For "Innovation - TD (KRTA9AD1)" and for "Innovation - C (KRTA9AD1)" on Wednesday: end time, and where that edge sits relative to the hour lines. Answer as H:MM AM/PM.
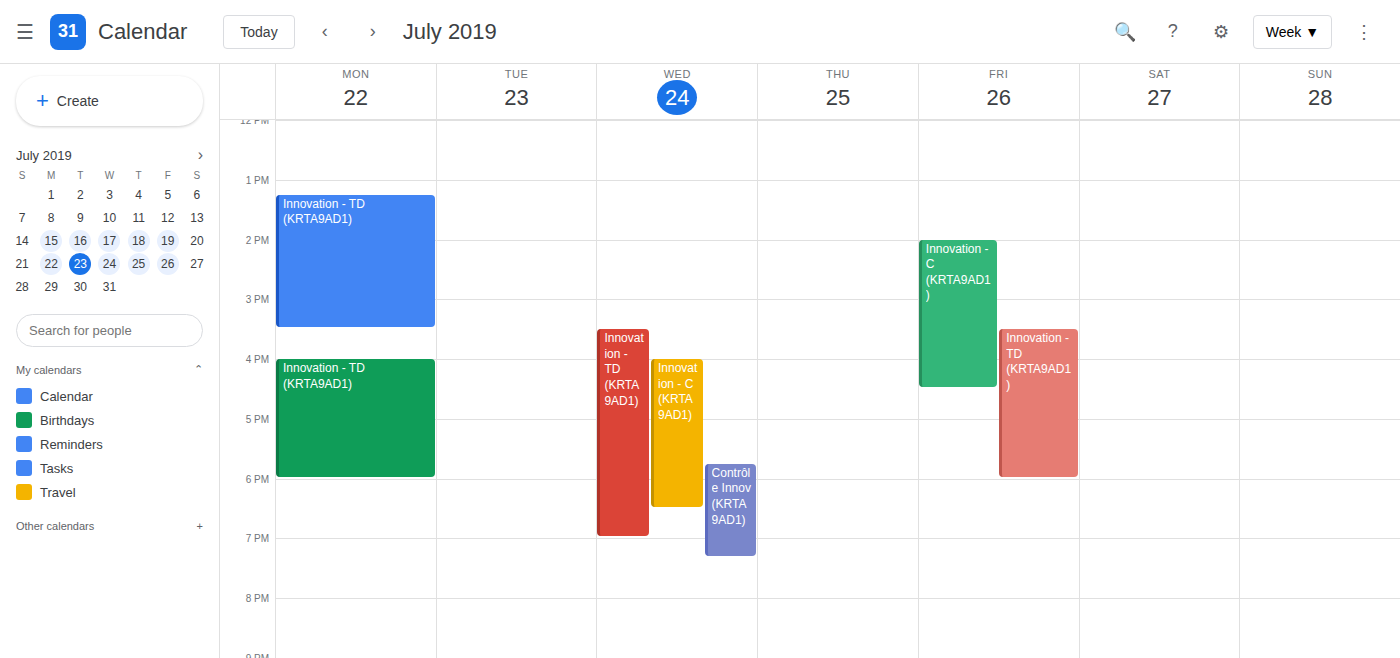
"Innovation - TD (KRTA9AD1)": 7:00 PM, exactly on the 7 PM line. "Innovation - C (KRTA9AD1)": 6:30 PM, halfway between the 6 PM and 7 PM lines.